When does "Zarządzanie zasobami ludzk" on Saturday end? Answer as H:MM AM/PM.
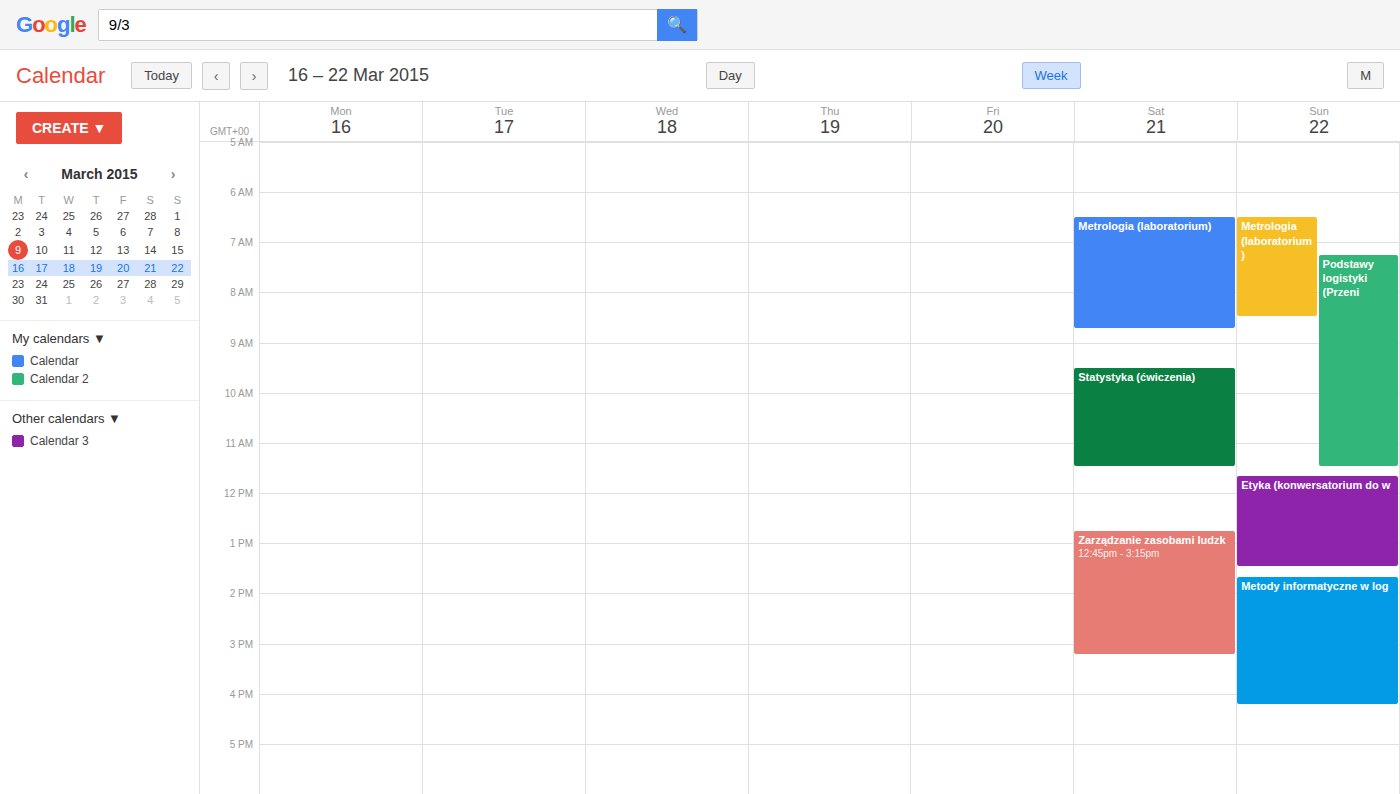
3:15 PM